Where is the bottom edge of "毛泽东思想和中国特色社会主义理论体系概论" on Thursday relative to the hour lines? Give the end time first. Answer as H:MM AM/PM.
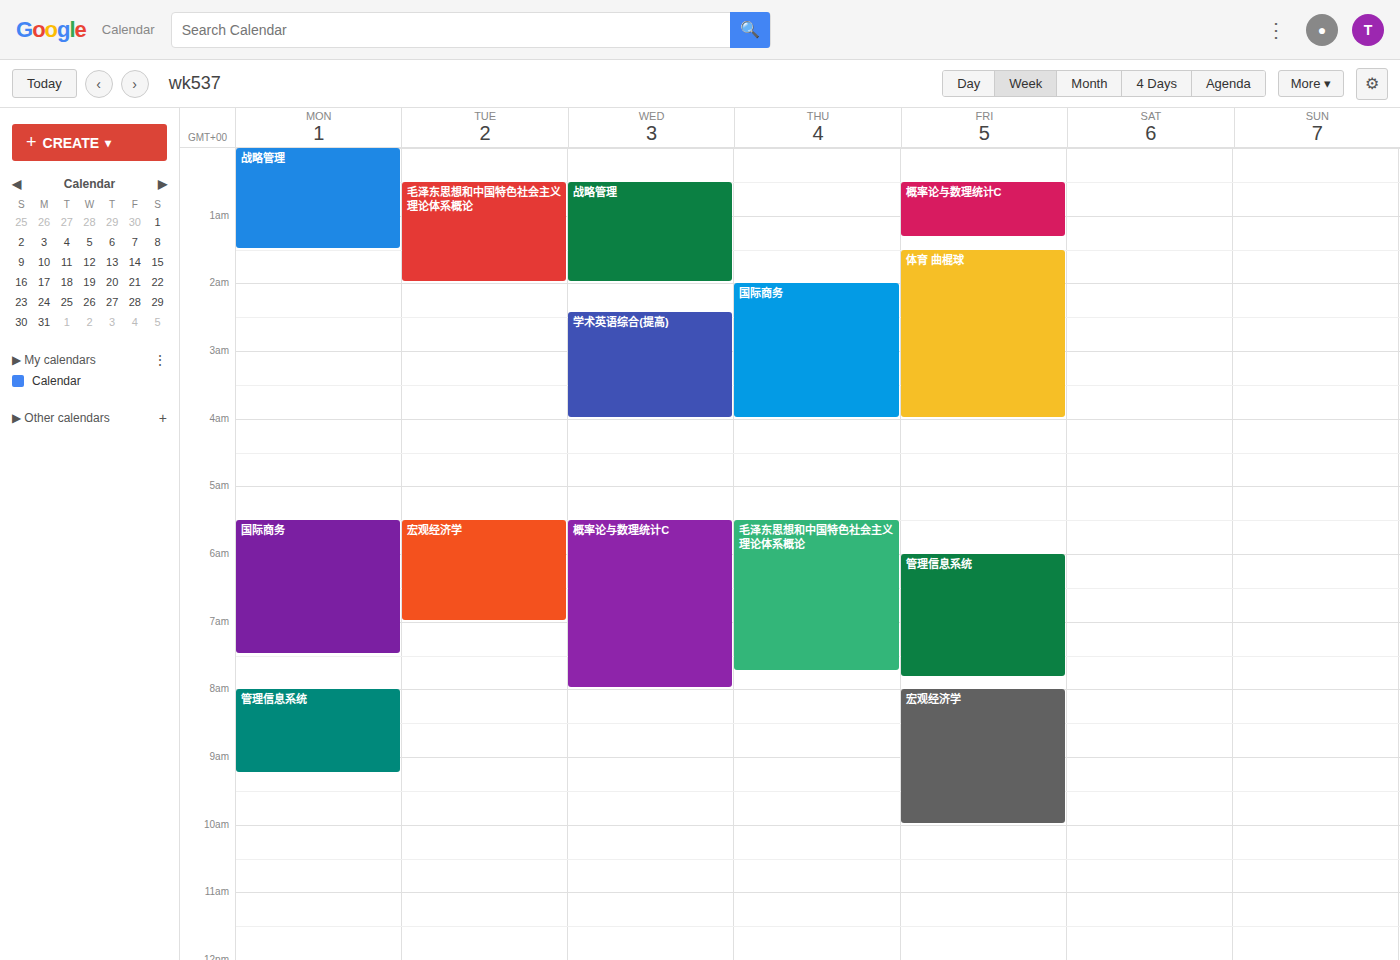
7:45 AM -- neither: three quarters of the way from the 7 AM line to the 8 AM line.